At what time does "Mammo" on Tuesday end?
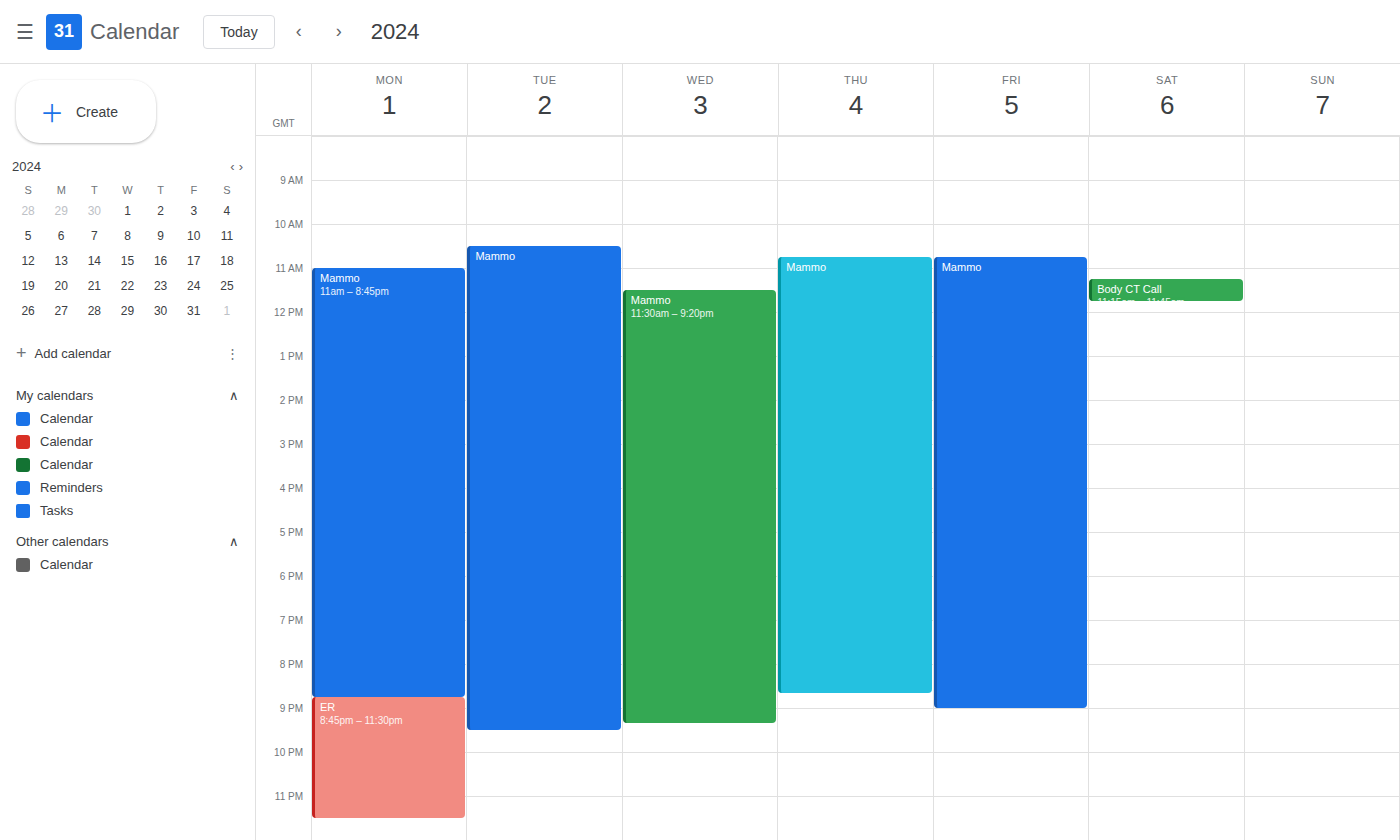
9:30 PM